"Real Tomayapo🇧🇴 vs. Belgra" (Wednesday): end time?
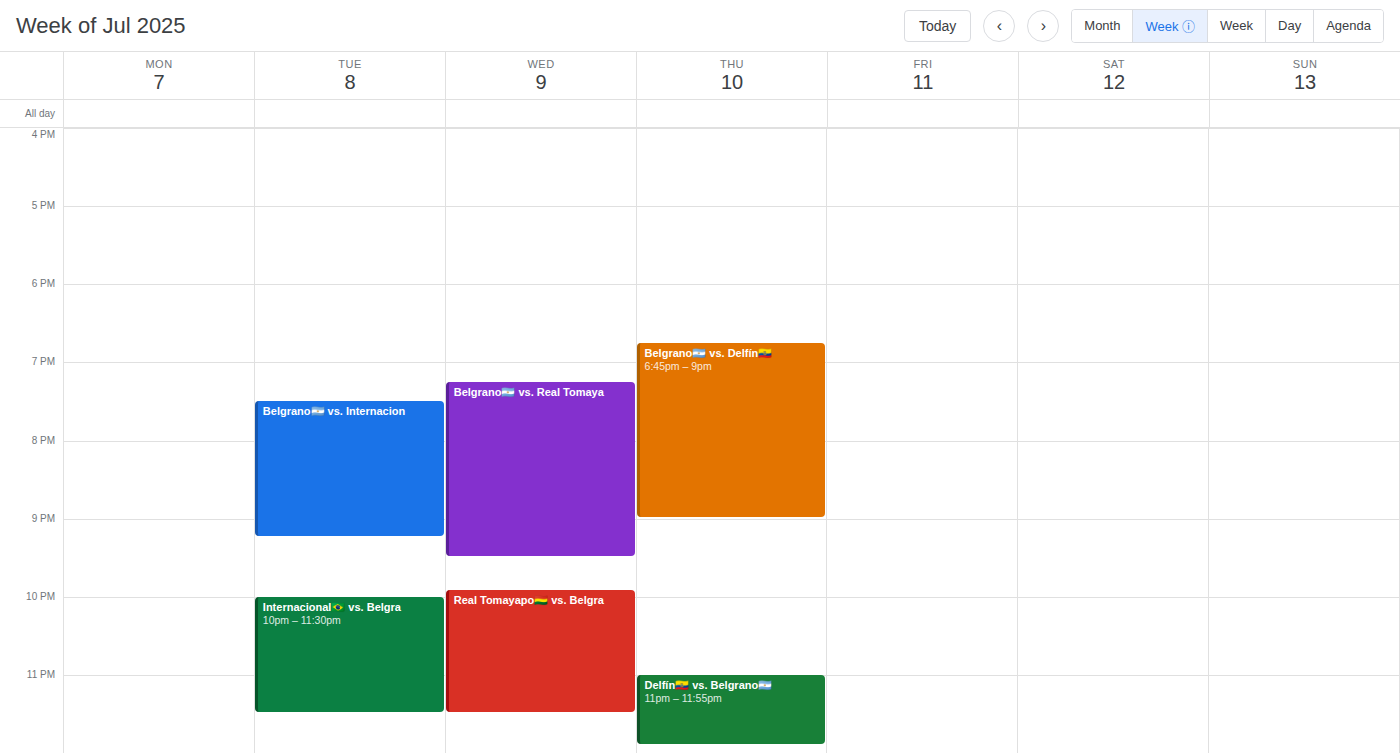
11:30 PM